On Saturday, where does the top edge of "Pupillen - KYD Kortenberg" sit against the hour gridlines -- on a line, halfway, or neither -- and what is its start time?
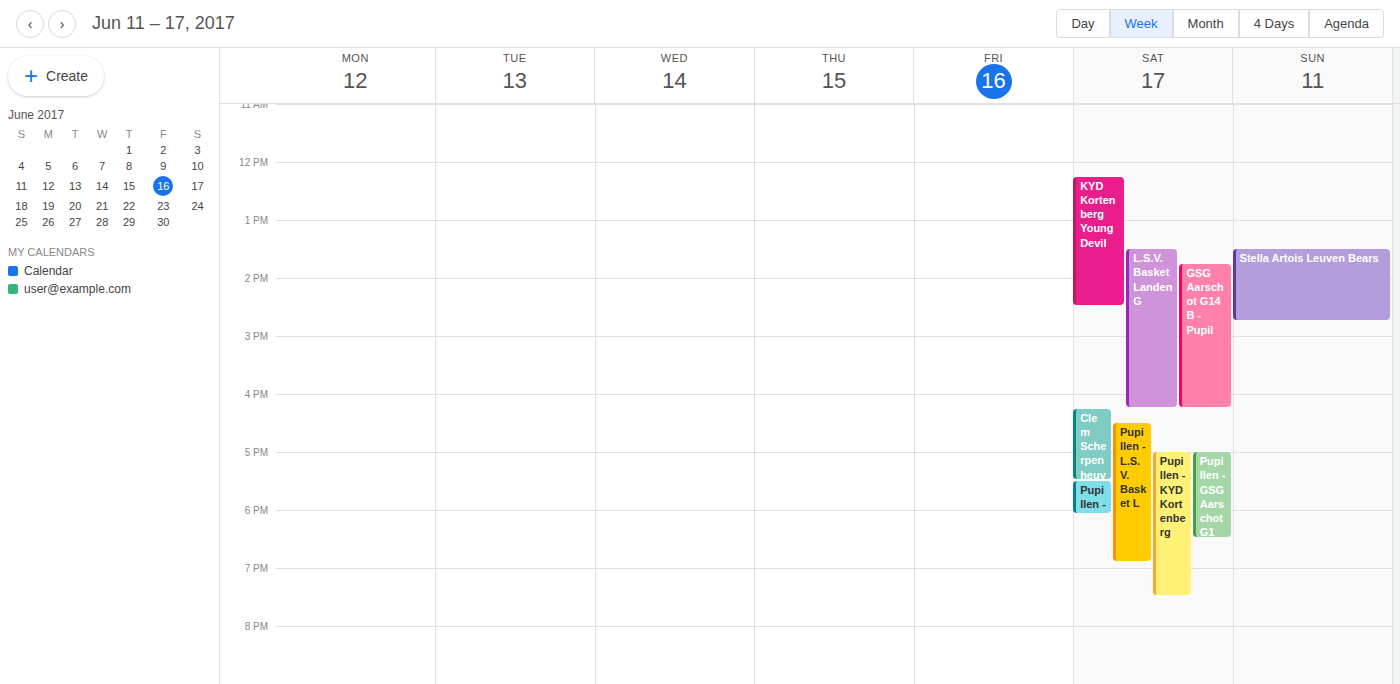
5:00 PM -- exactly on the 5 PM line.